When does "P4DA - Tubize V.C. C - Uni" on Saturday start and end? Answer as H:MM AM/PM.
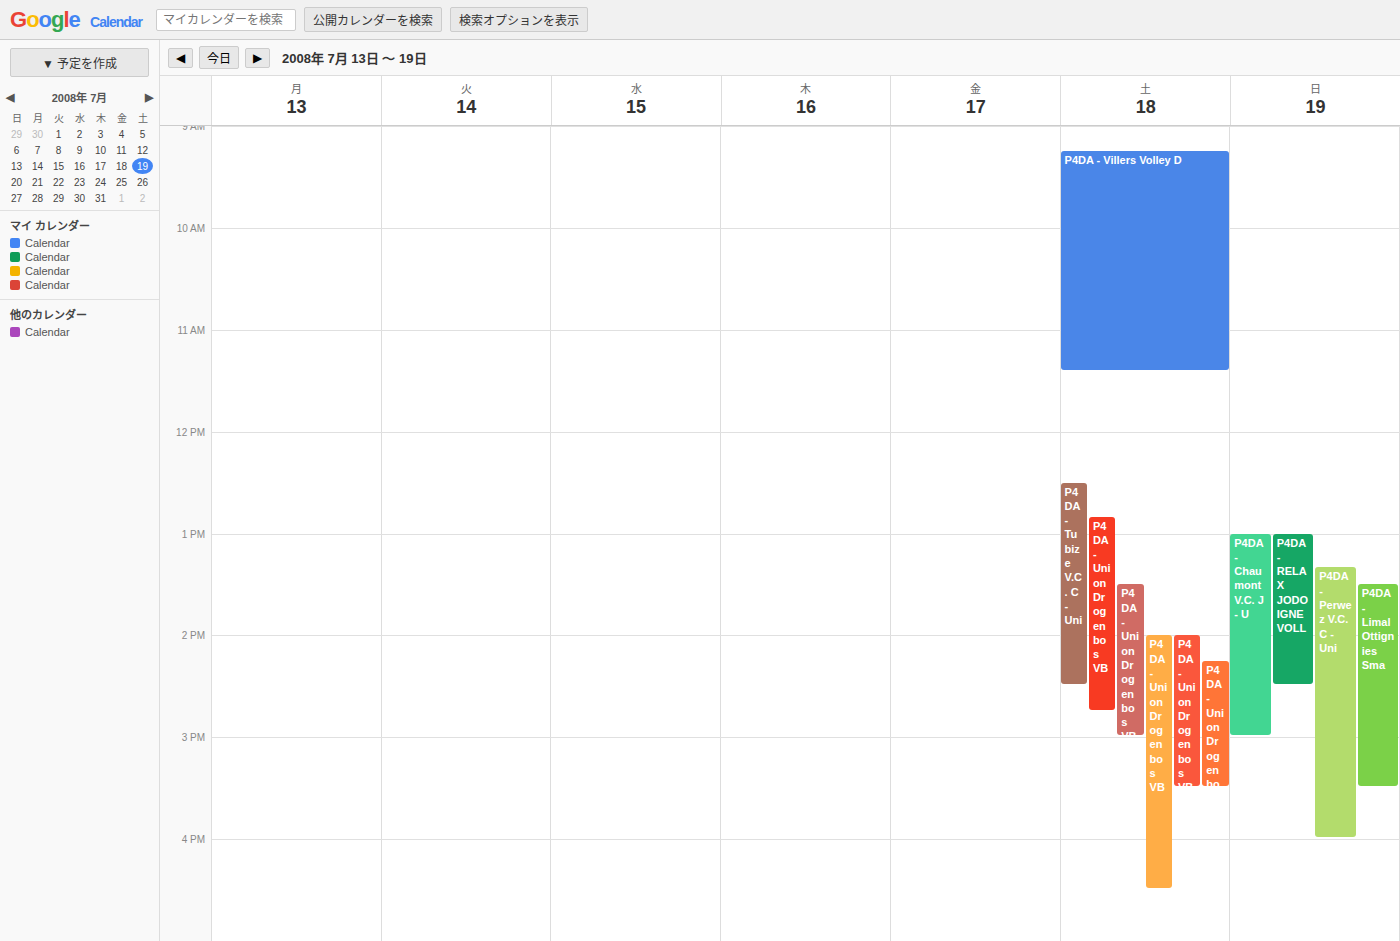
12:30 PM to 2:30 PM